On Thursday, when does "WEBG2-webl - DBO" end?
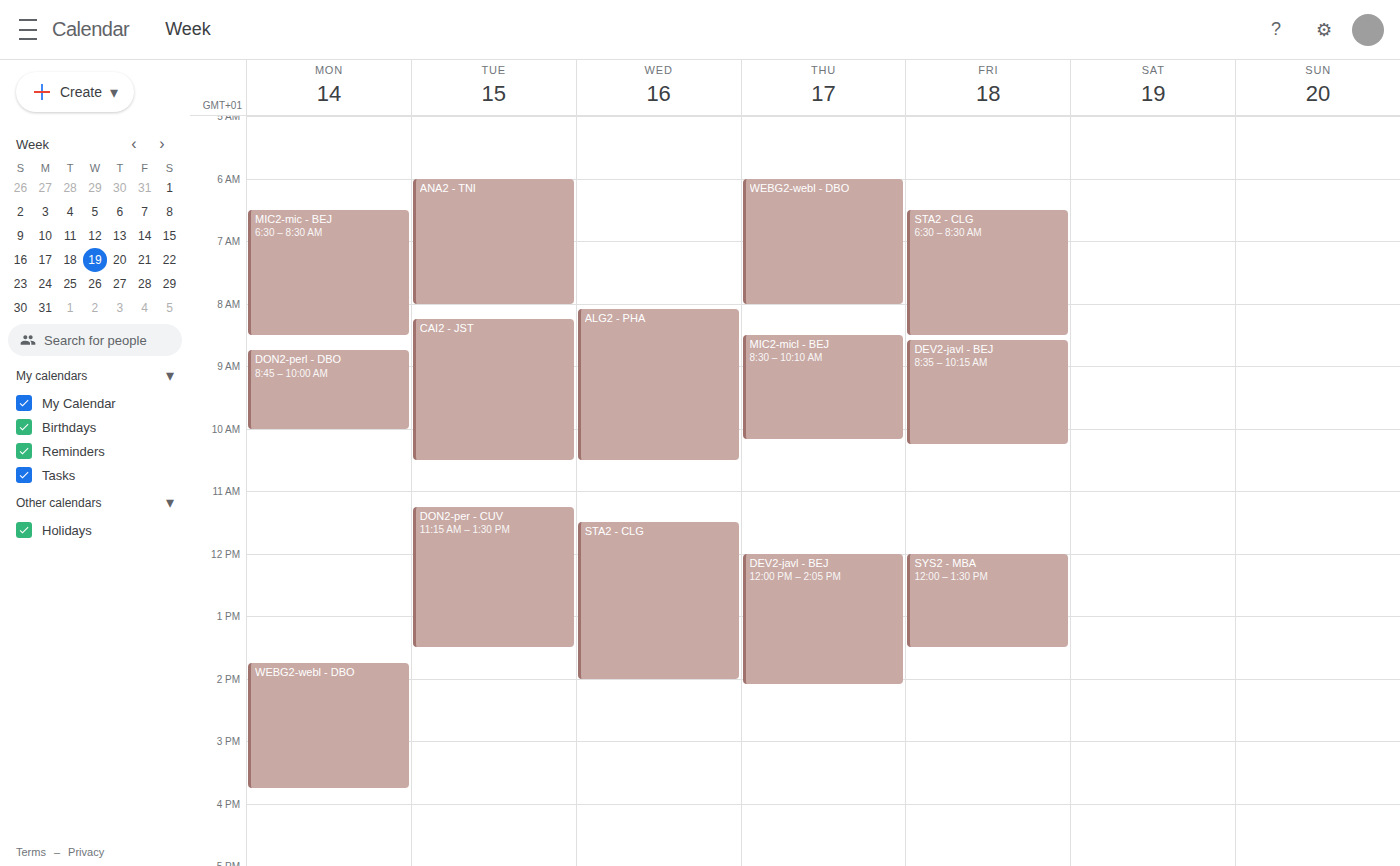
08:00